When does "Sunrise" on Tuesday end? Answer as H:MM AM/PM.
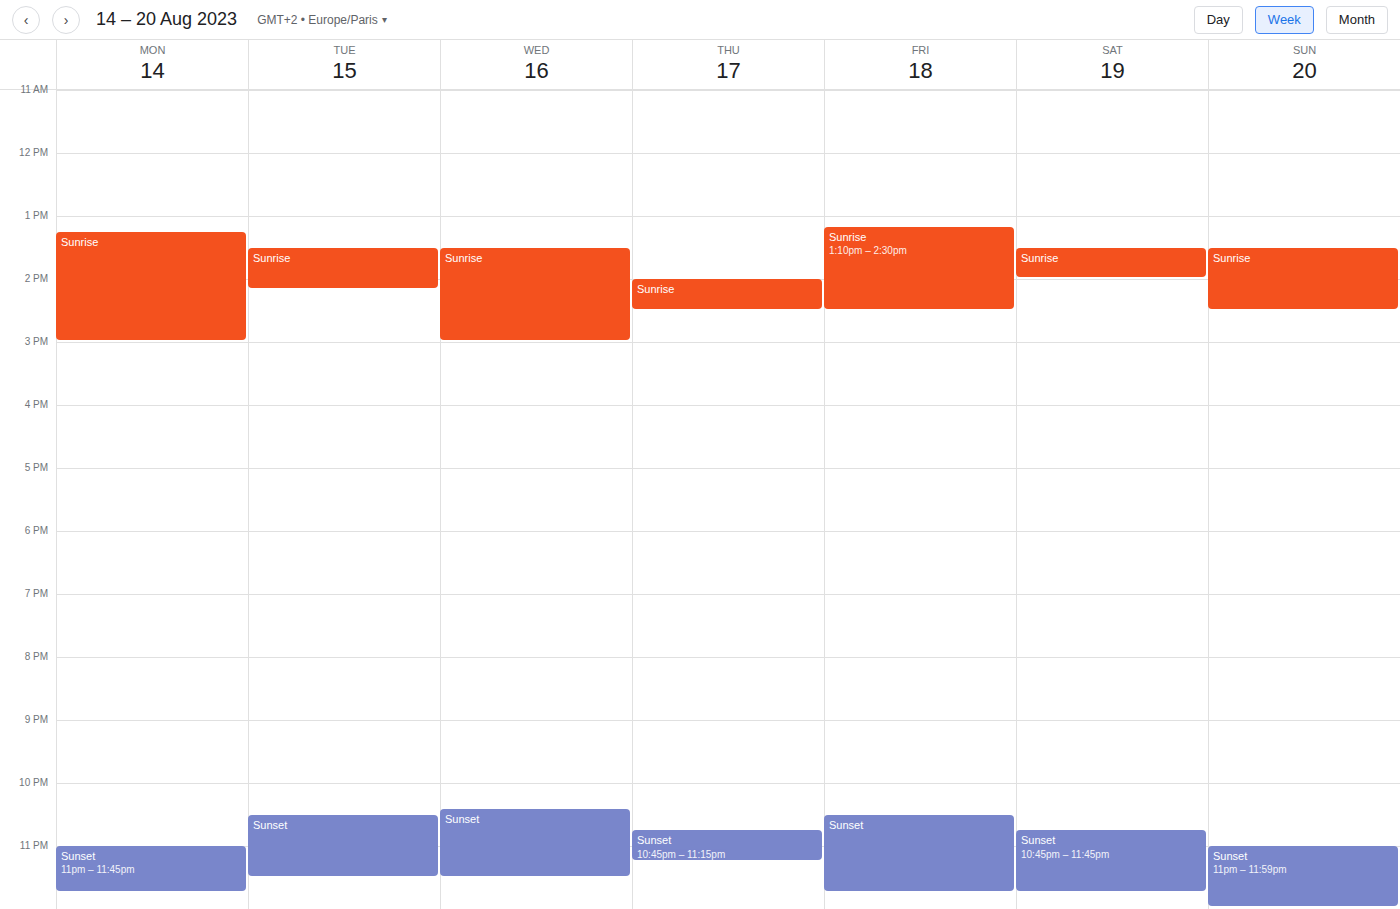
2:10 PM